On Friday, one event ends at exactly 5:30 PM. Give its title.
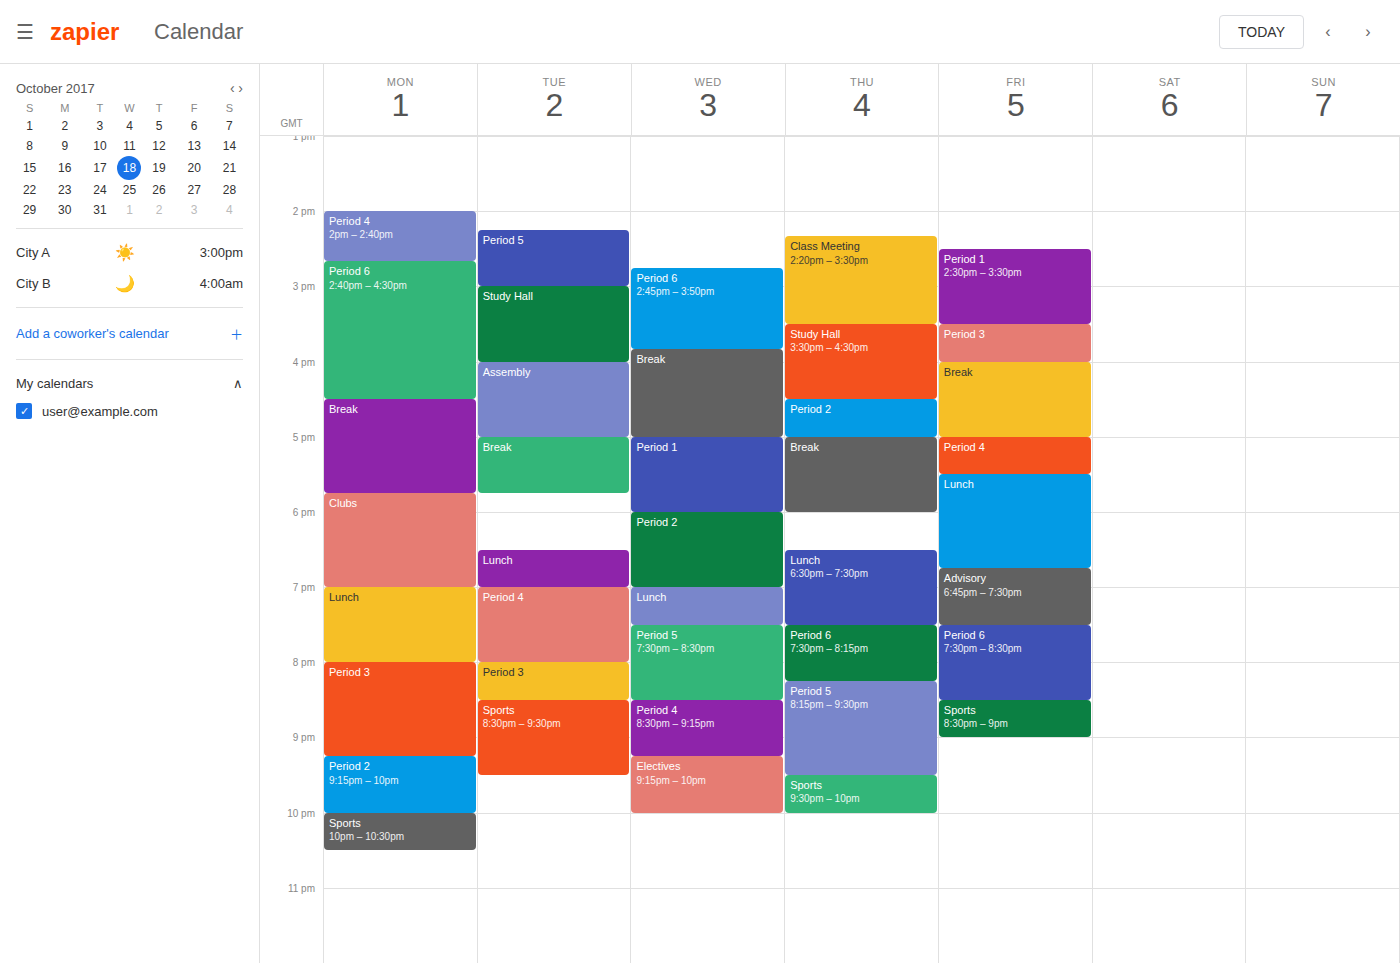
"Period 4"